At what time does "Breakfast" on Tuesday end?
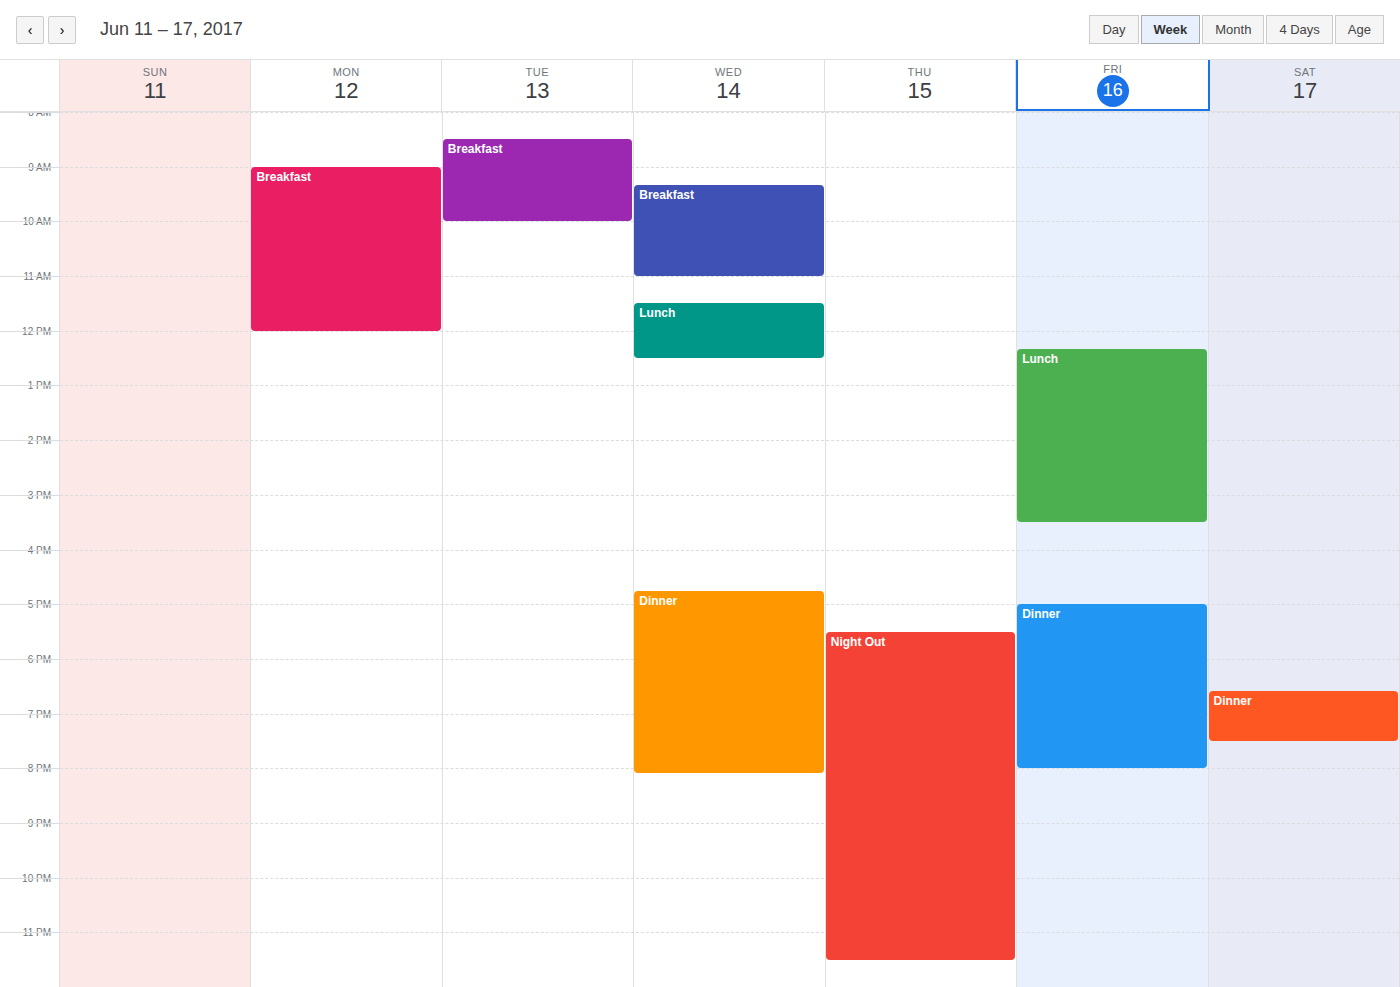
10:00 AM